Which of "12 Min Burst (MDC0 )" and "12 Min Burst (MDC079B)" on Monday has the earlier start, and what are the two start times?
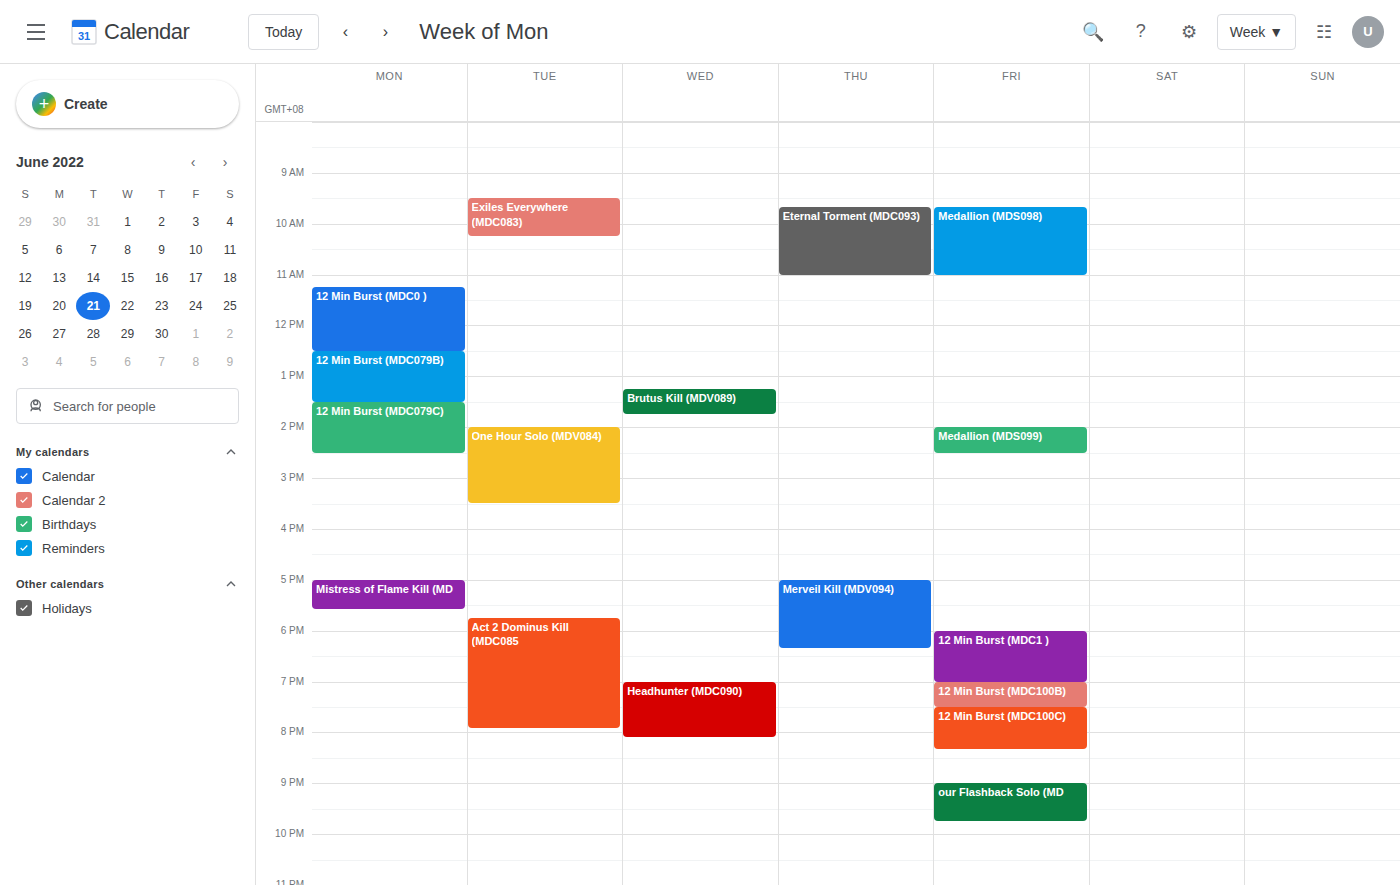
"12 Min Burst (MDC0 )" 11:15 AM; "12 Min Burst (MDC079B)" 12:30 PM.